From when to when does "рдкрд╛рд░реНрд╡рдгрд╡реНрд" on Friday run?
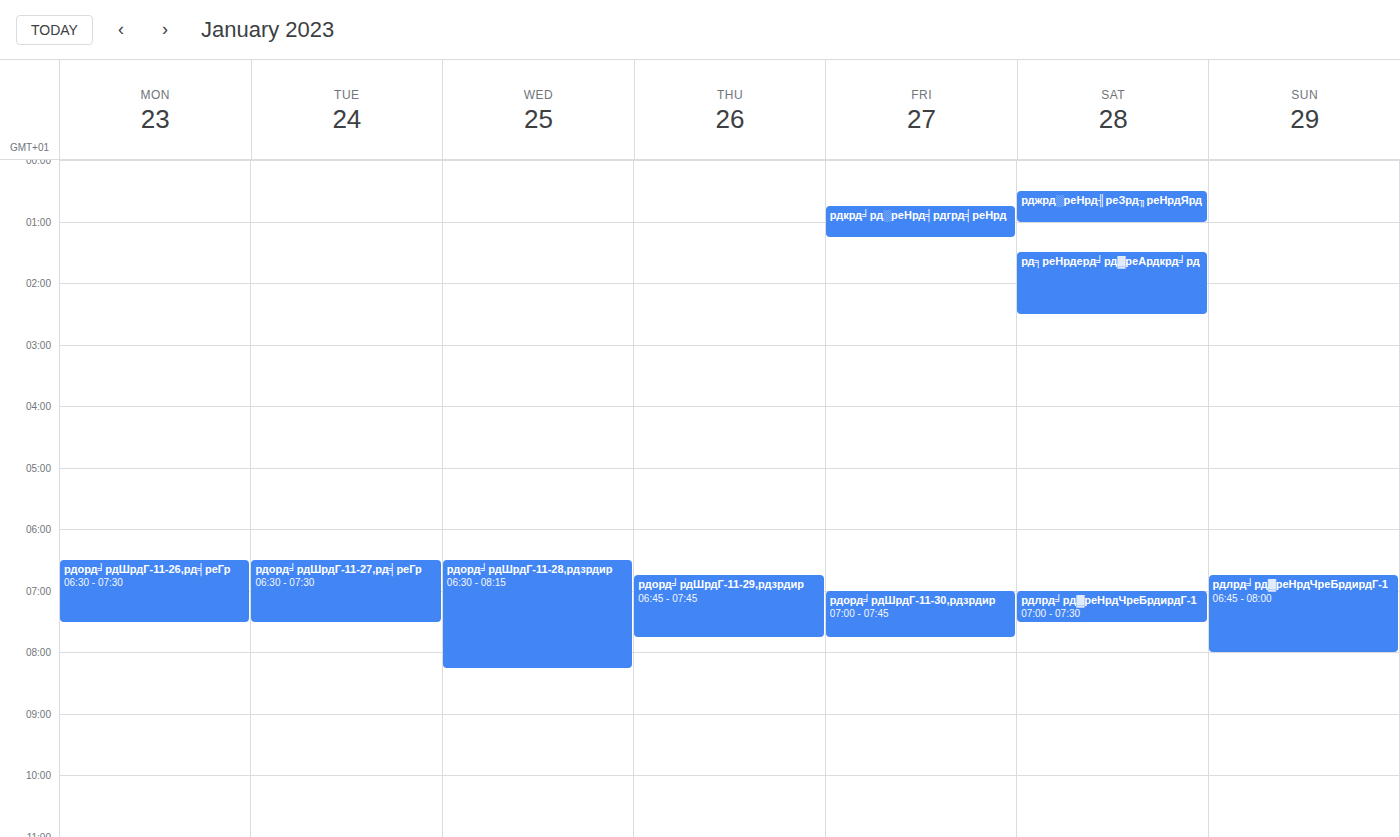
12:45 AM to 1:15 AM